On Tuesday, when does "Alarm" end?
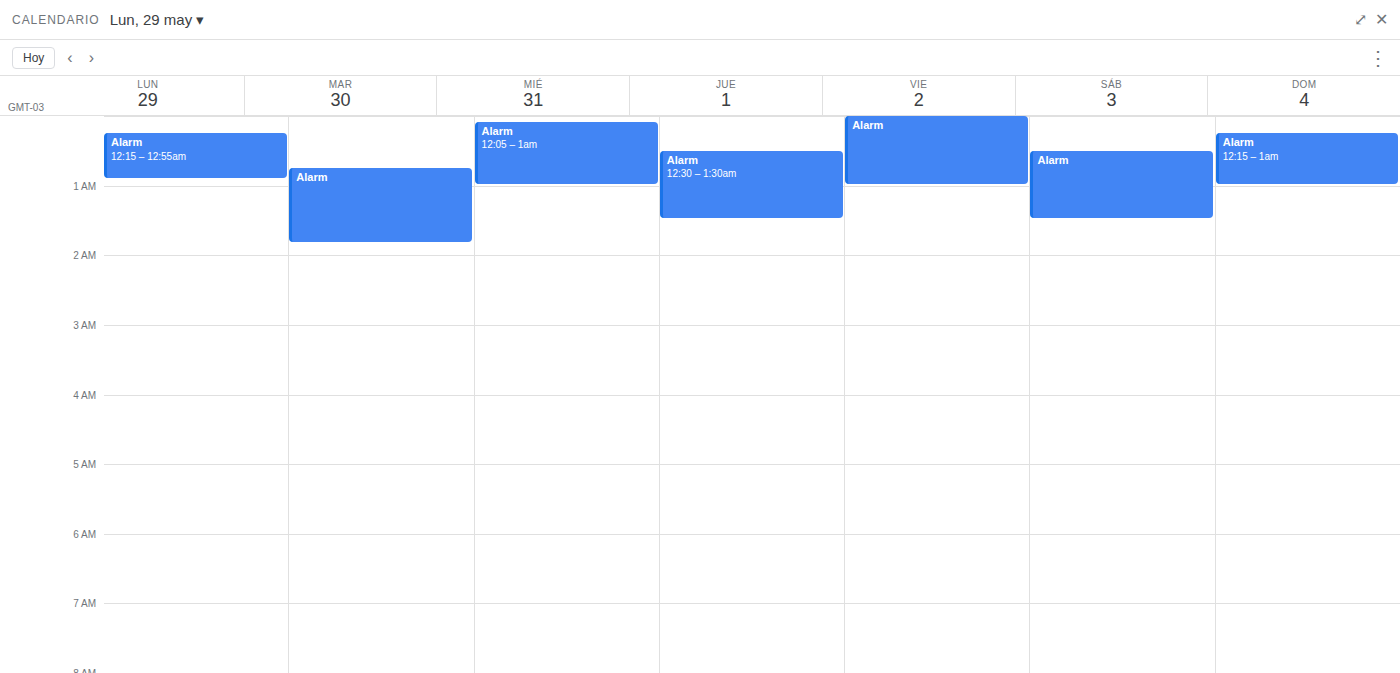
1:50 AM